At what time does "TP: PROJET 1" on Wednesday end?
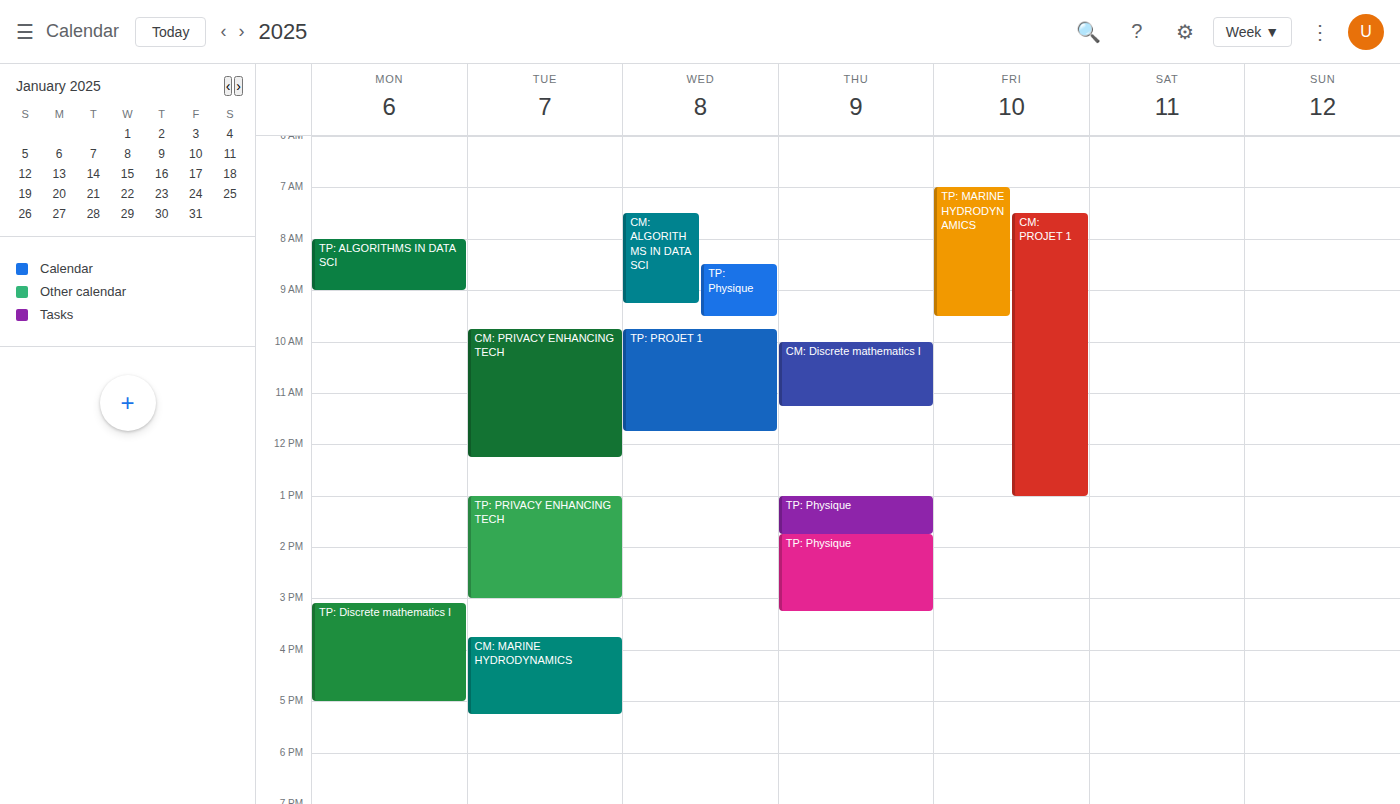
11:45 AM